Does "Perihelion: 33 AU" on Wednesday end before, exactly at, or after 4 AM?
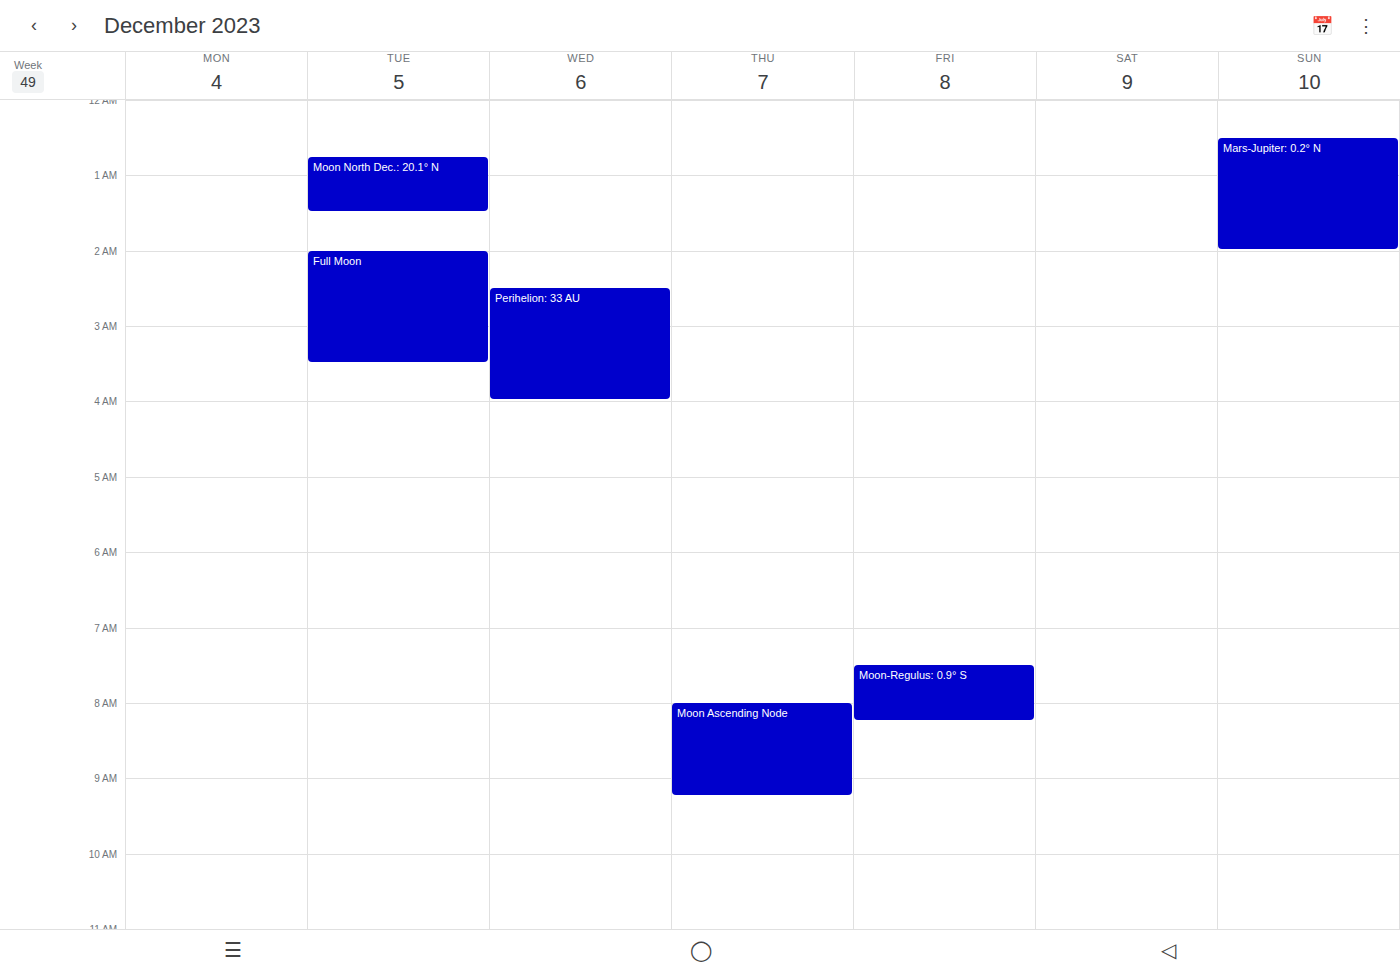
4:00 AM -- exactly at 4 AM, on the 4 AM line.